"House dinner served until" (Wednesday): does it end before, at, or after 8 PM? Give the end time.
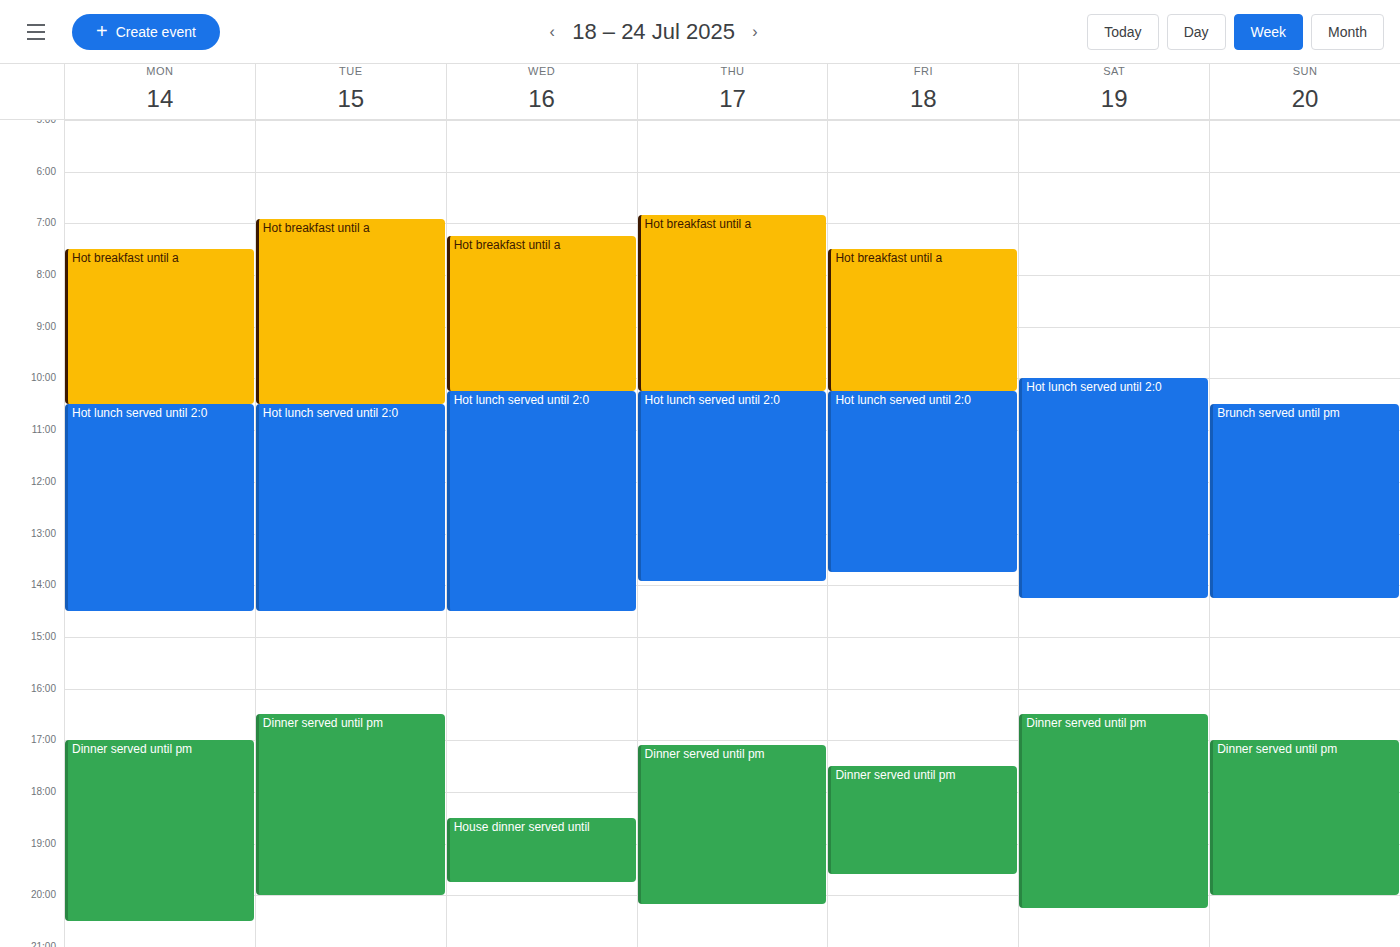
7:45 PM -- before 8 PM, 15 minutes above the 8 PM line.